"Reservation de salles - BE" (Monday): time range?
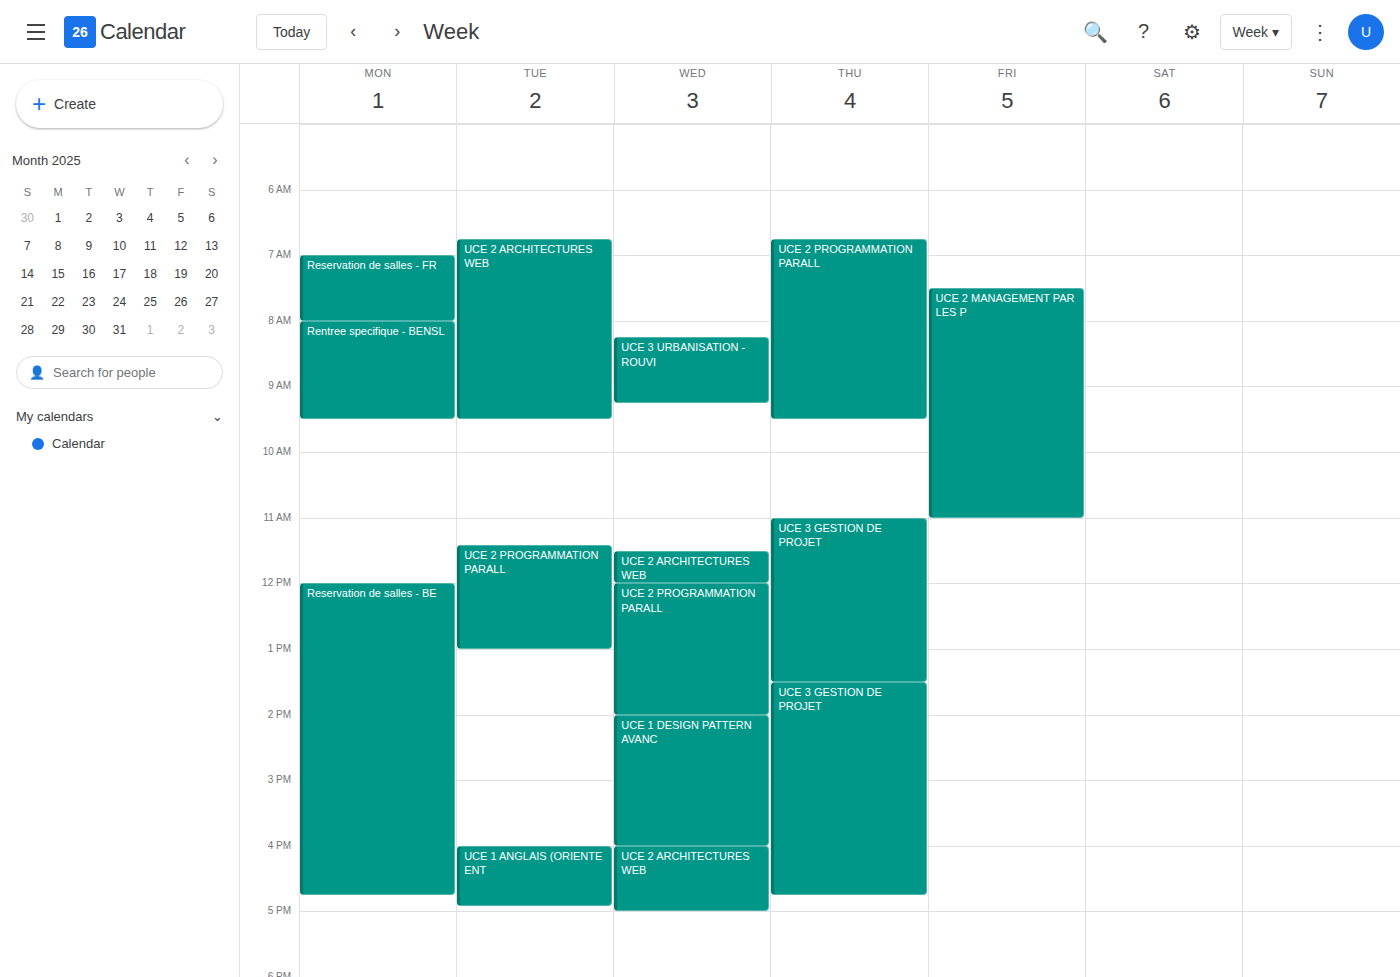
12:00 PM to 4:45 PM